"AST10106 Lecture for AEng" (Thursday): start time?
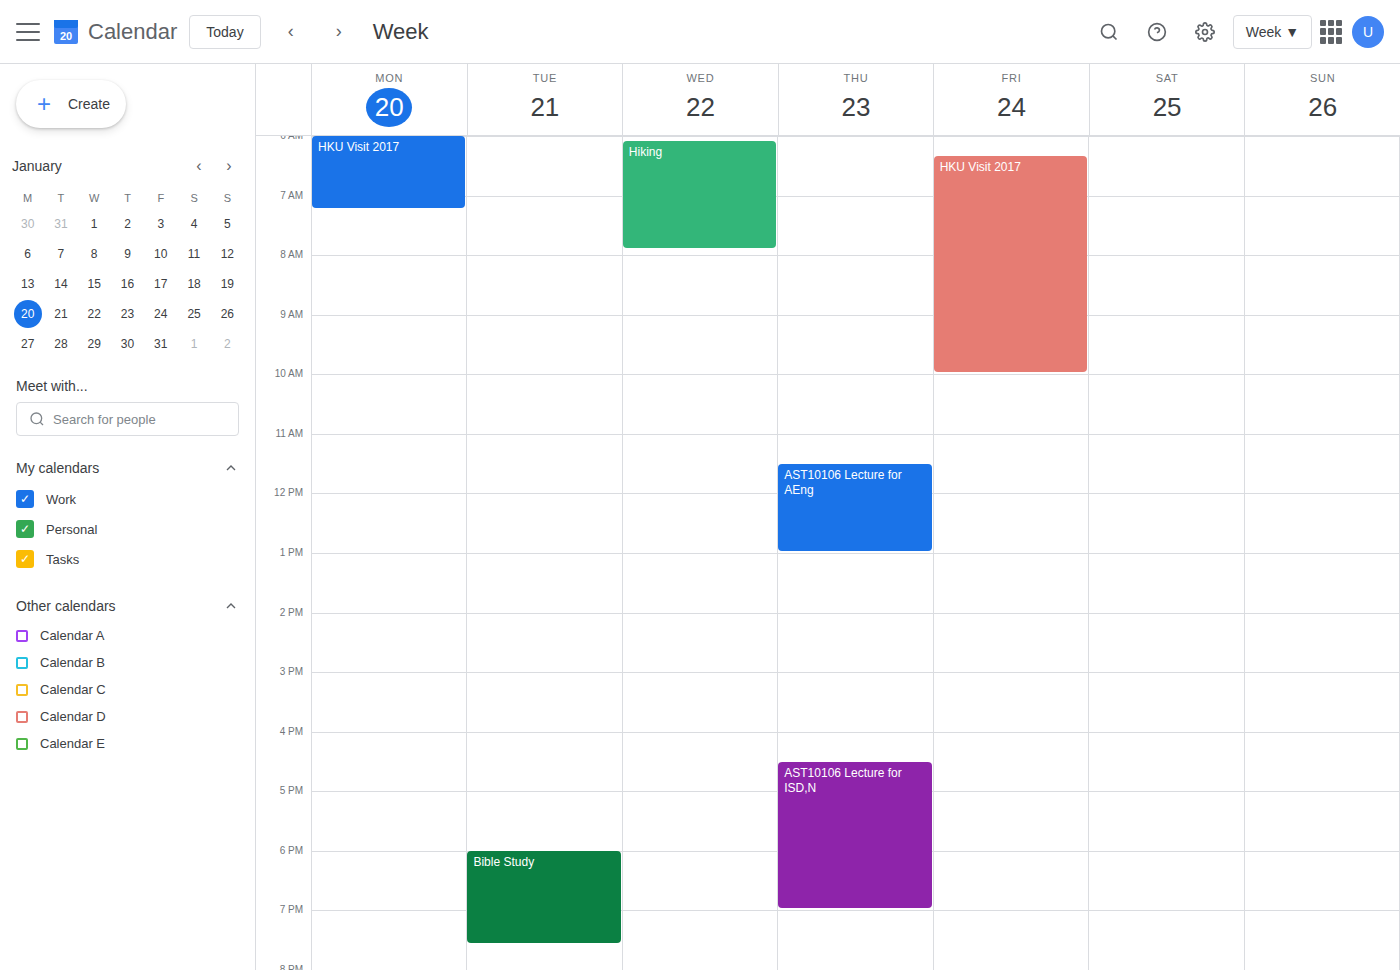
11:30 AM